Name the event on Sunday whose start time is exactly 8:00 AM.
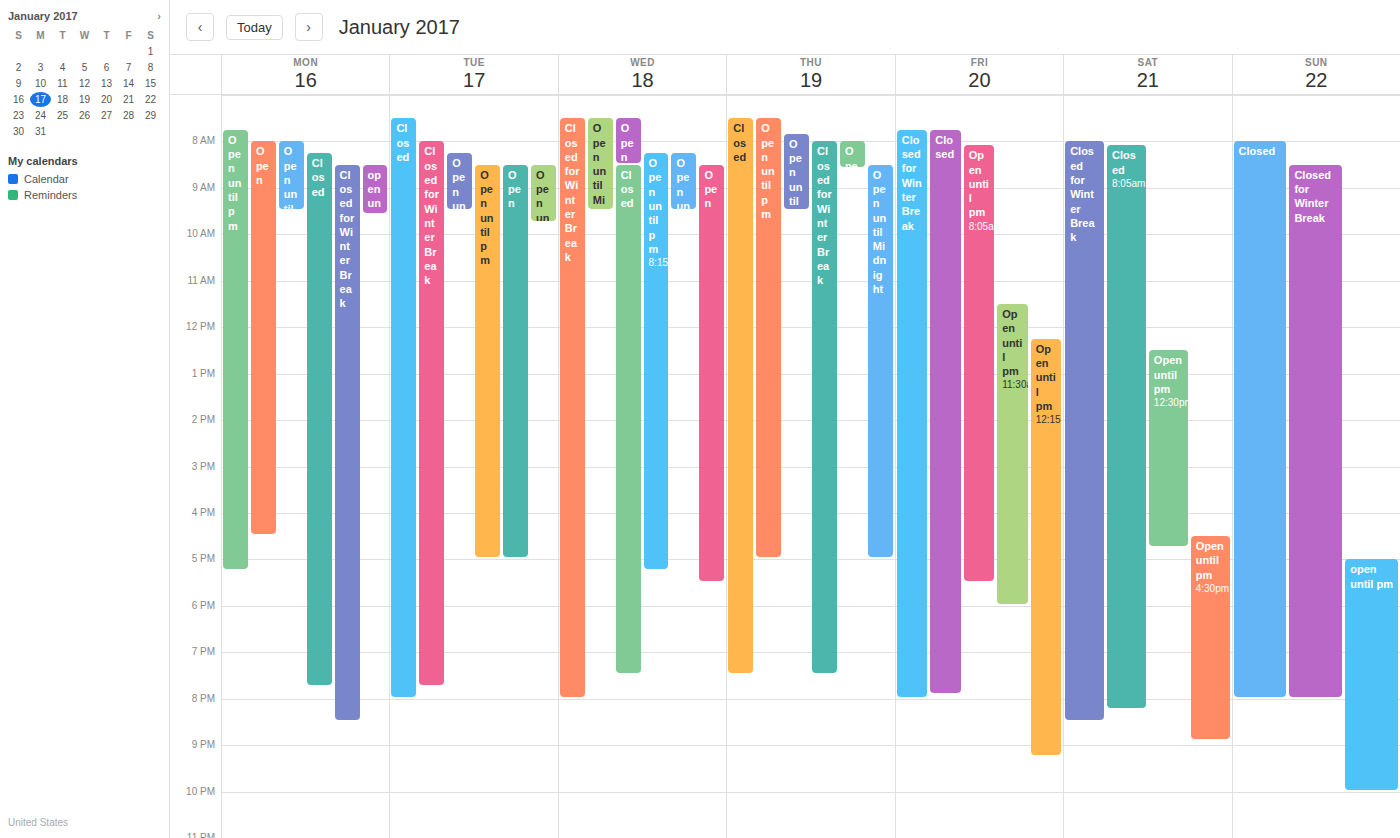
"Closed"